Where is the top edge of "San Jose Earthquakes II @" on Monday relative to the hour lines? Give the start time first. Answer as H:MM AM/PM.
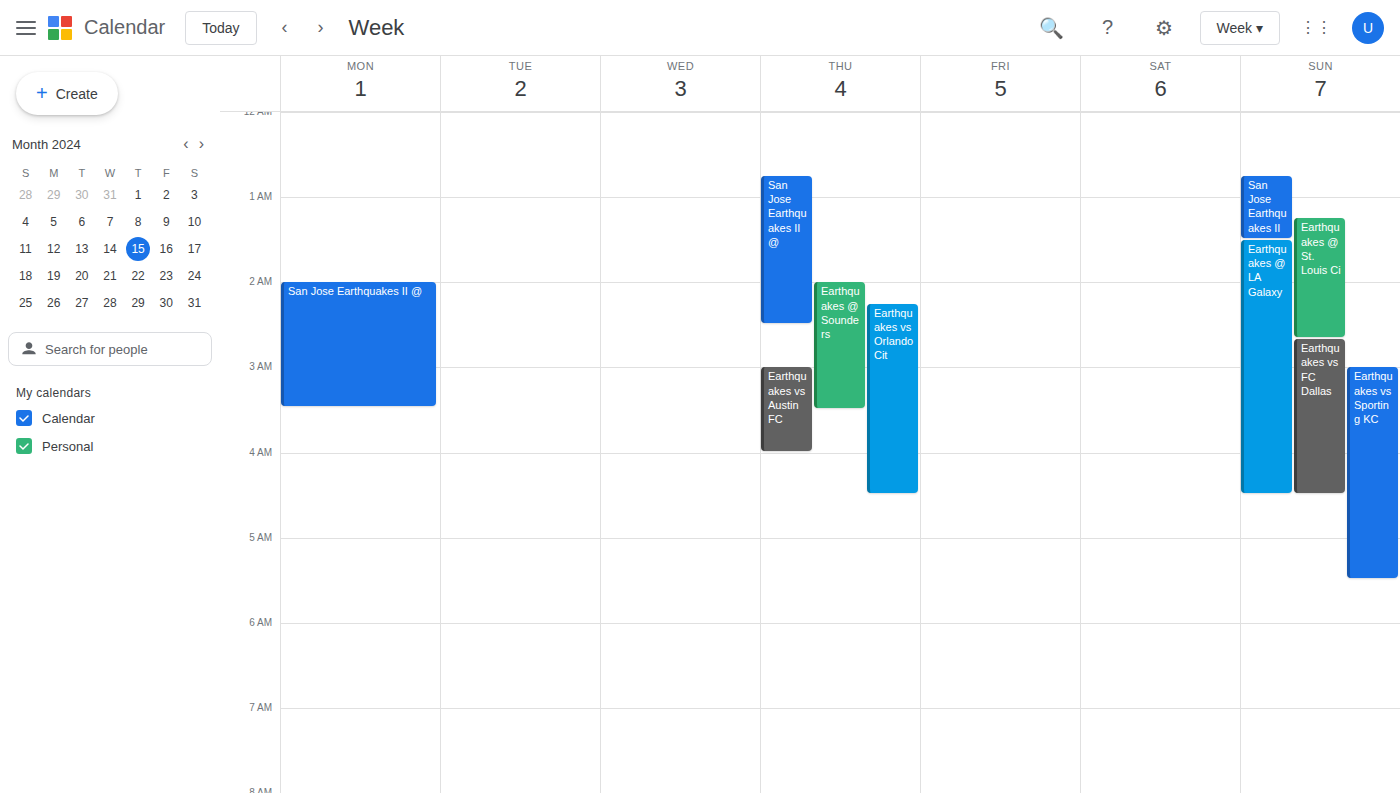
2:00 AM -- exactly on the 2 AM line.